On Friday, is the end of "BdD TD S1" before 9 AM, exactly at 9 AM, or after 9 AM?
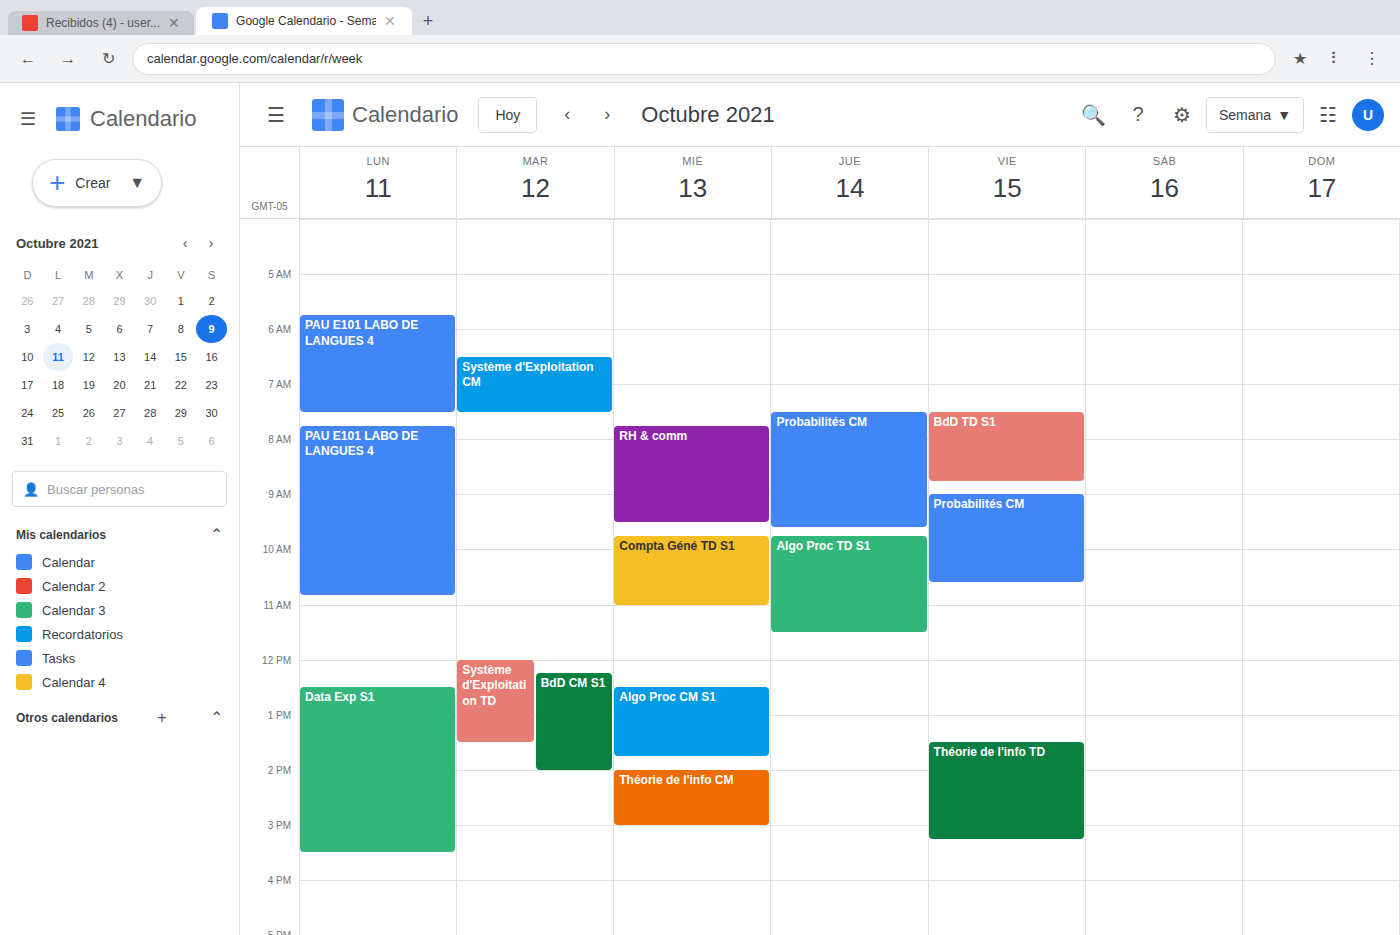
8:45 AM -- before 9 AM, 15 minutes above the 9 AM line.